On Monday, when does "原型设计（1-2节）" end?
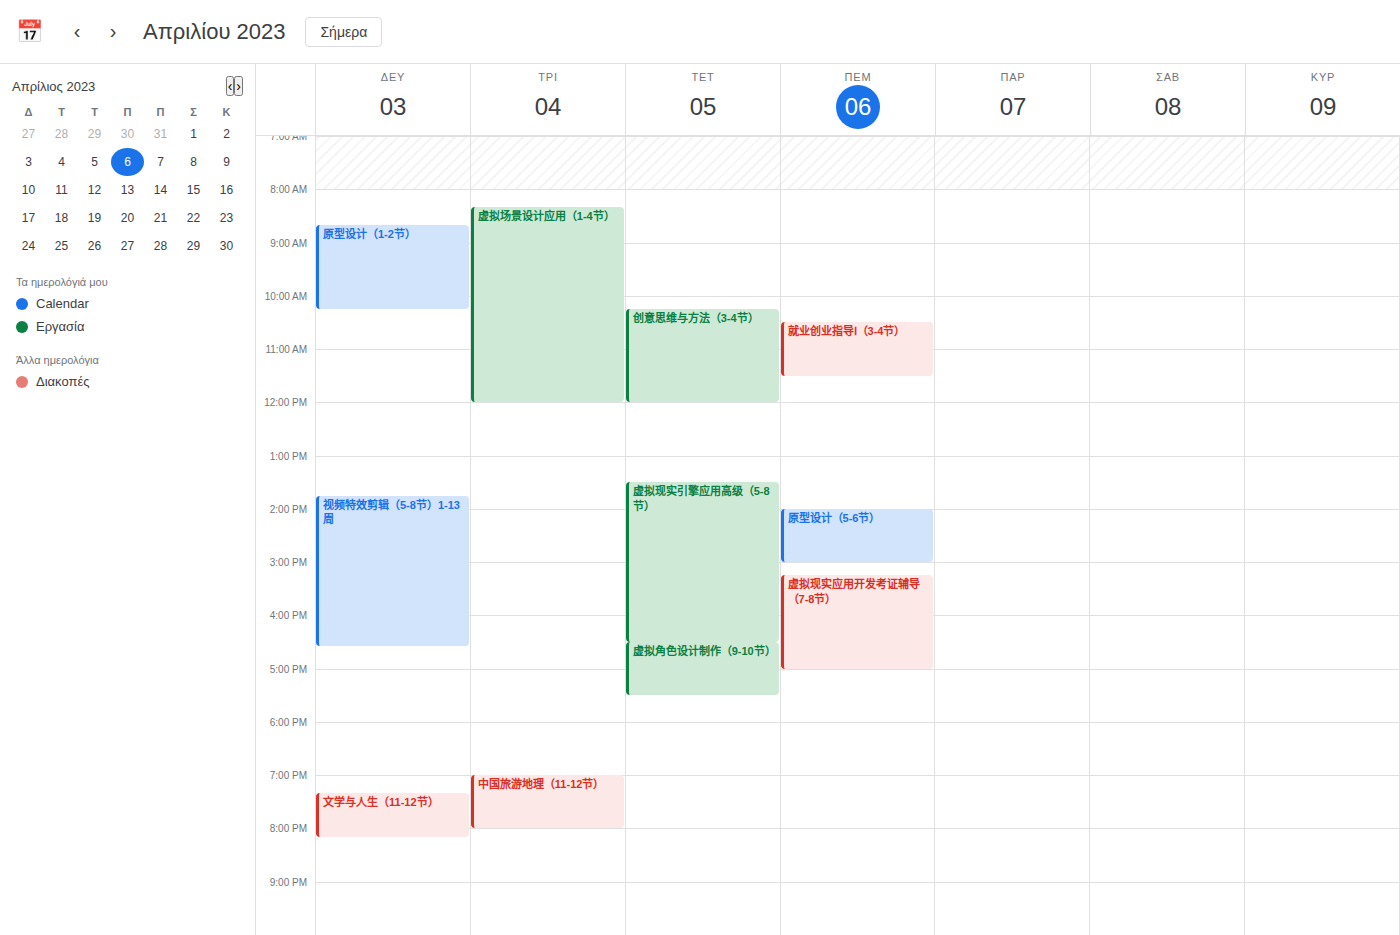
10:15 AM